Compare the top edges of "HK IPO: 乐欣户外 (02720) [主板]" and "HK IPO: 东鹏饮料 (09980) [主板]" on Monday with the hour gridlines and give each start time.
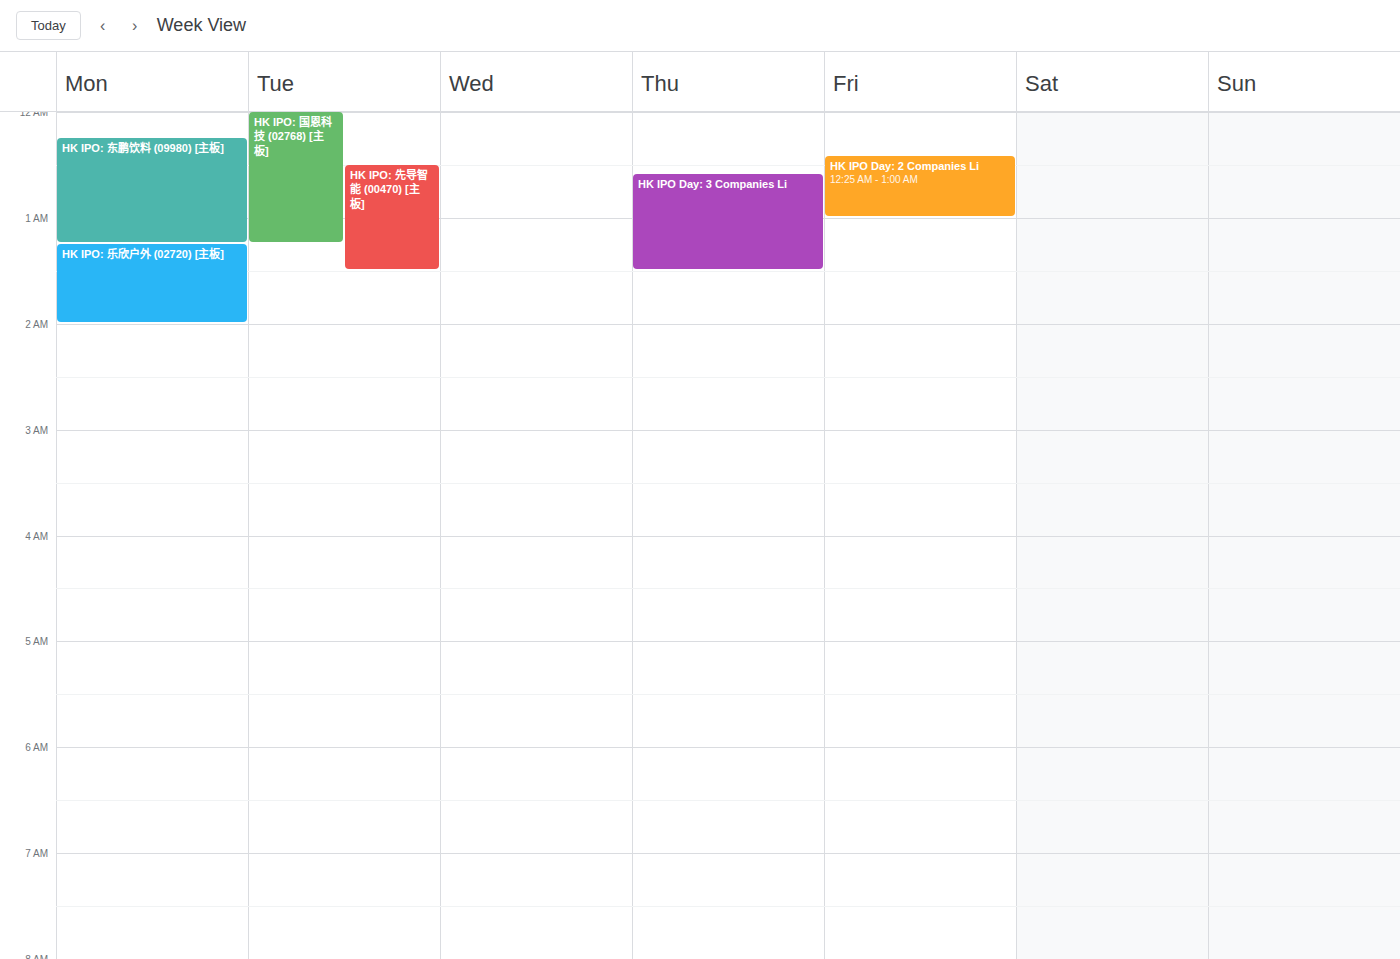
"HK IPO: 乐欣户外 (02720) [主板]": 1:15 AM, neither: a quarter of the way from the 1 AM line to the 2 AM line. "HK IPO: 东鹏饮料 (09980) [主板]": 12:15 AM, neither: a quarter of the way from the 12 AM line to the 1 AM line.